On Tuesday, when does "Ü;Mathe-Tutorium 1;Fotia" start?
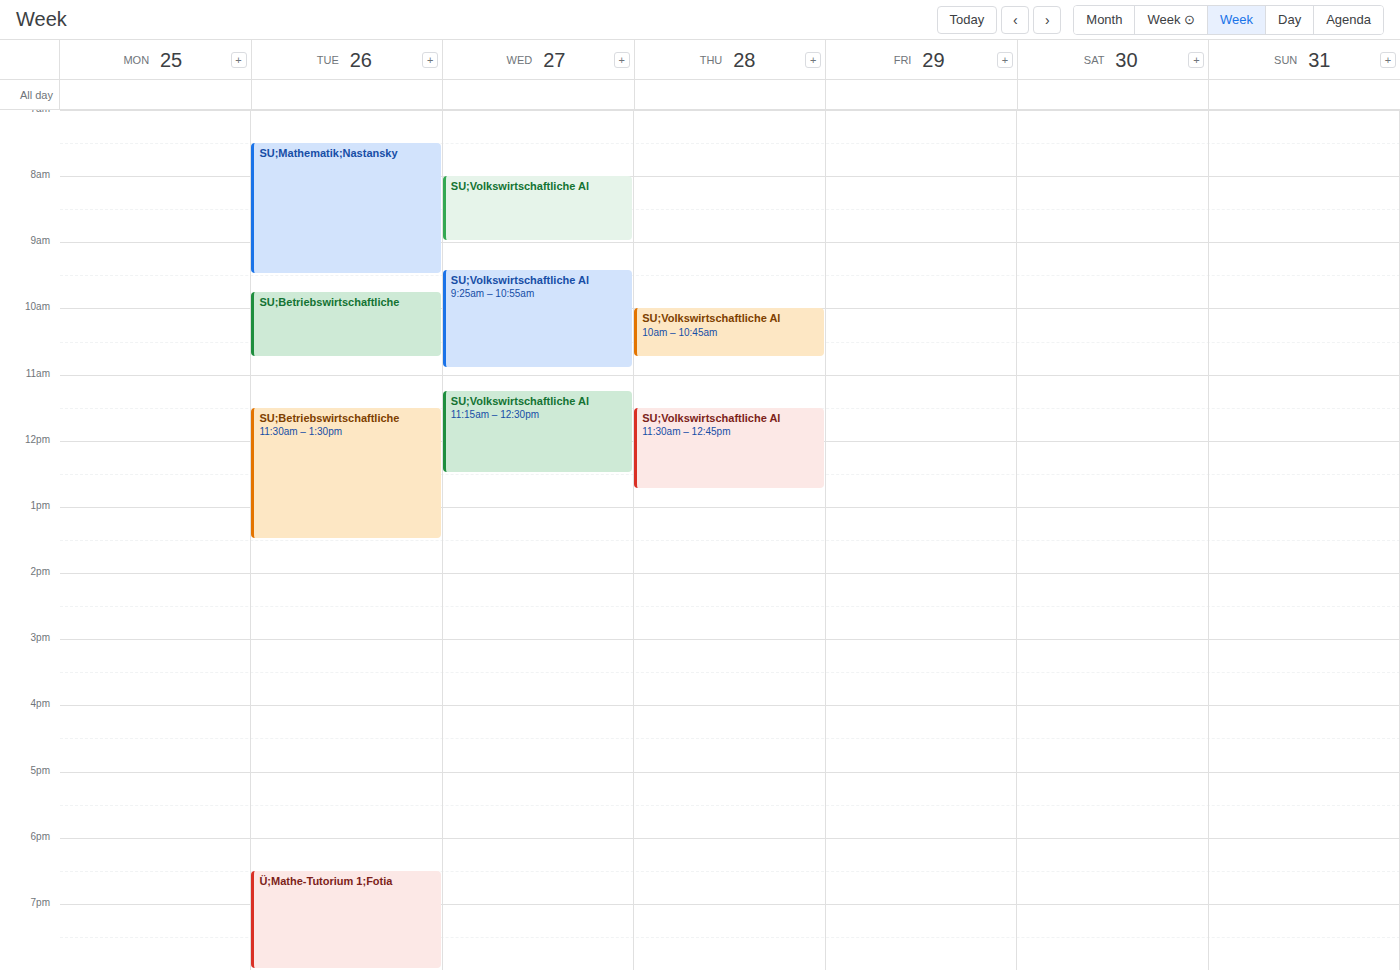
6:30 PM